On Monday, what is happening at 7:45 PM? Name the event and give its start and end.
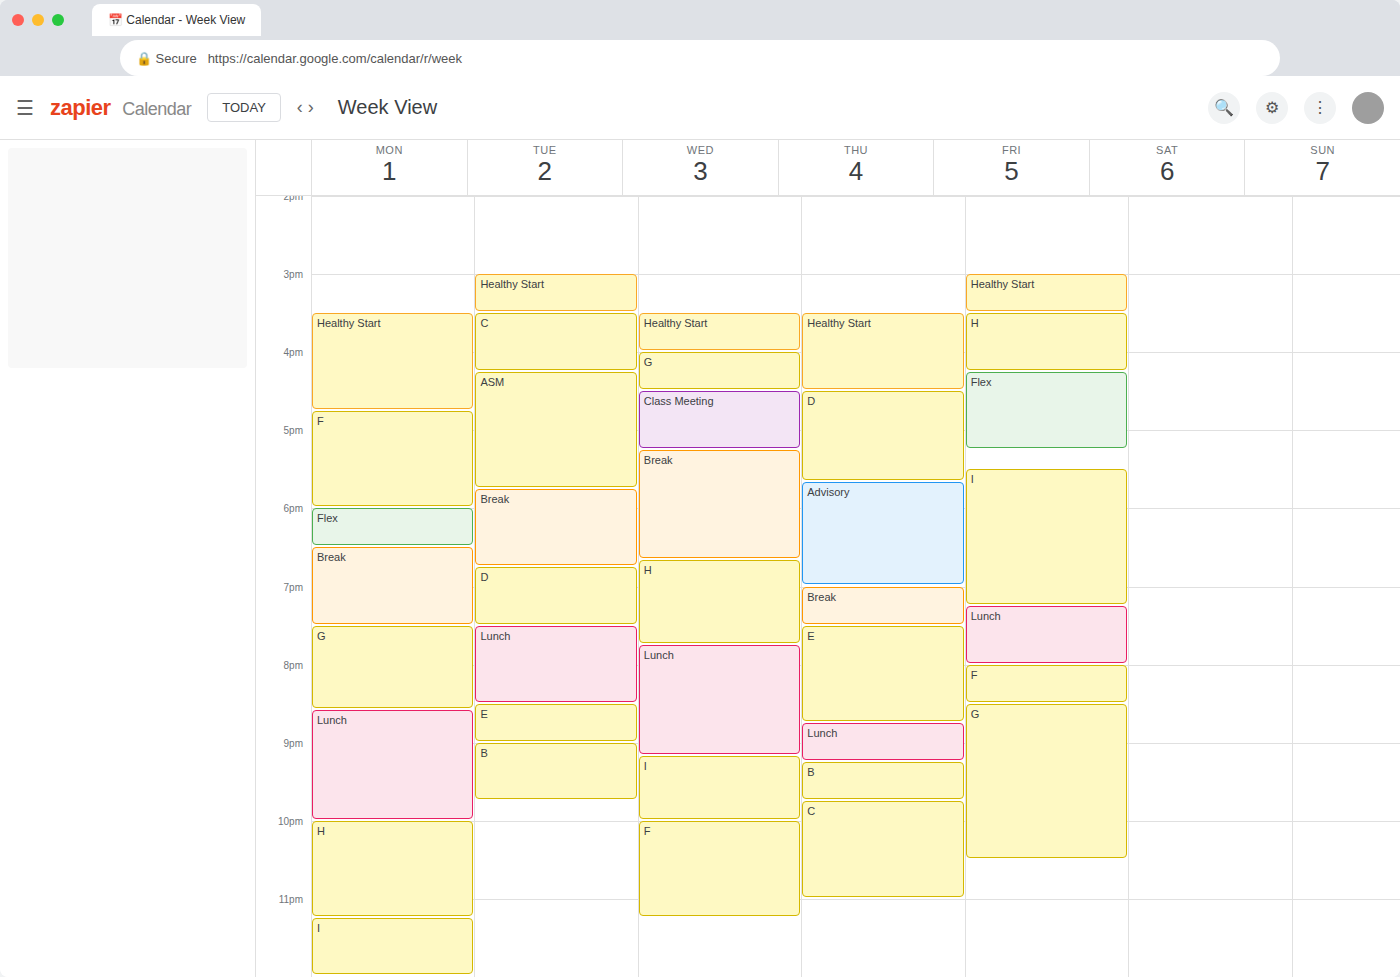
"G", 7:30 PM to 8:35 PM